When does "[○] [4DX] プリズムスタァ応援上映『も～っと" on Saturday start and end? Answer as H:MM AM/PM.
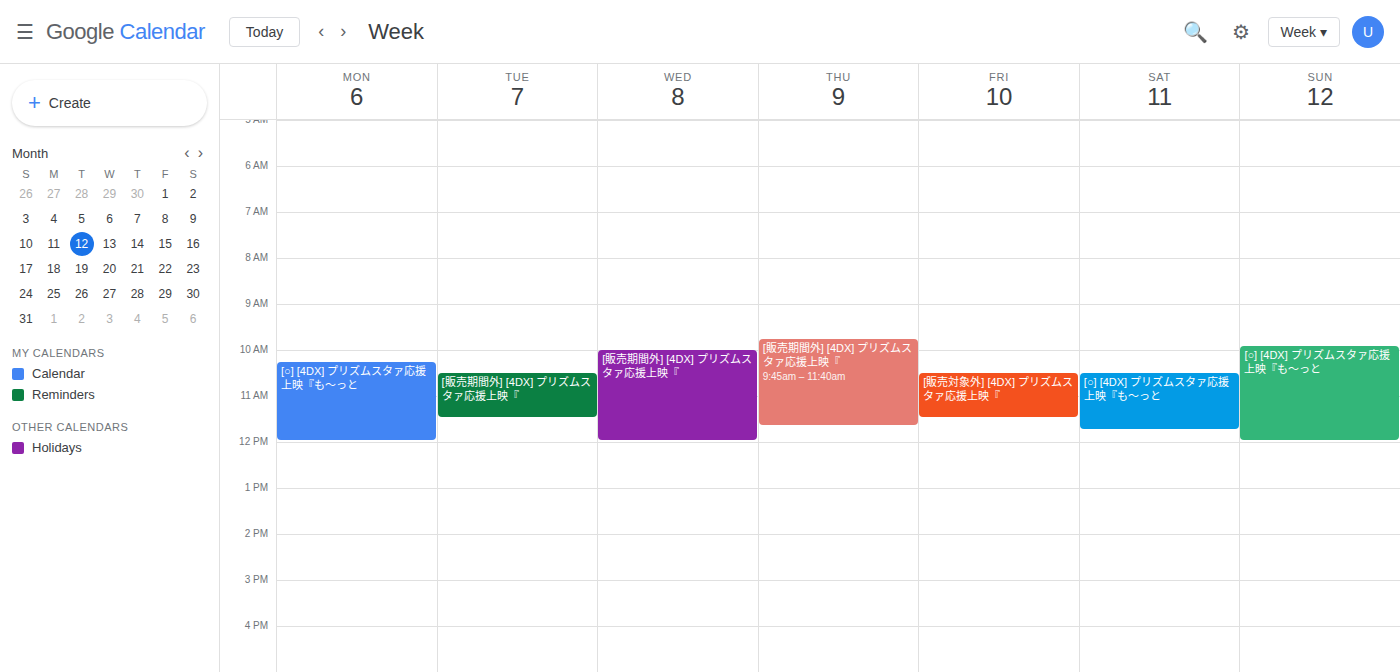
10:30 AM to 11:45 AM